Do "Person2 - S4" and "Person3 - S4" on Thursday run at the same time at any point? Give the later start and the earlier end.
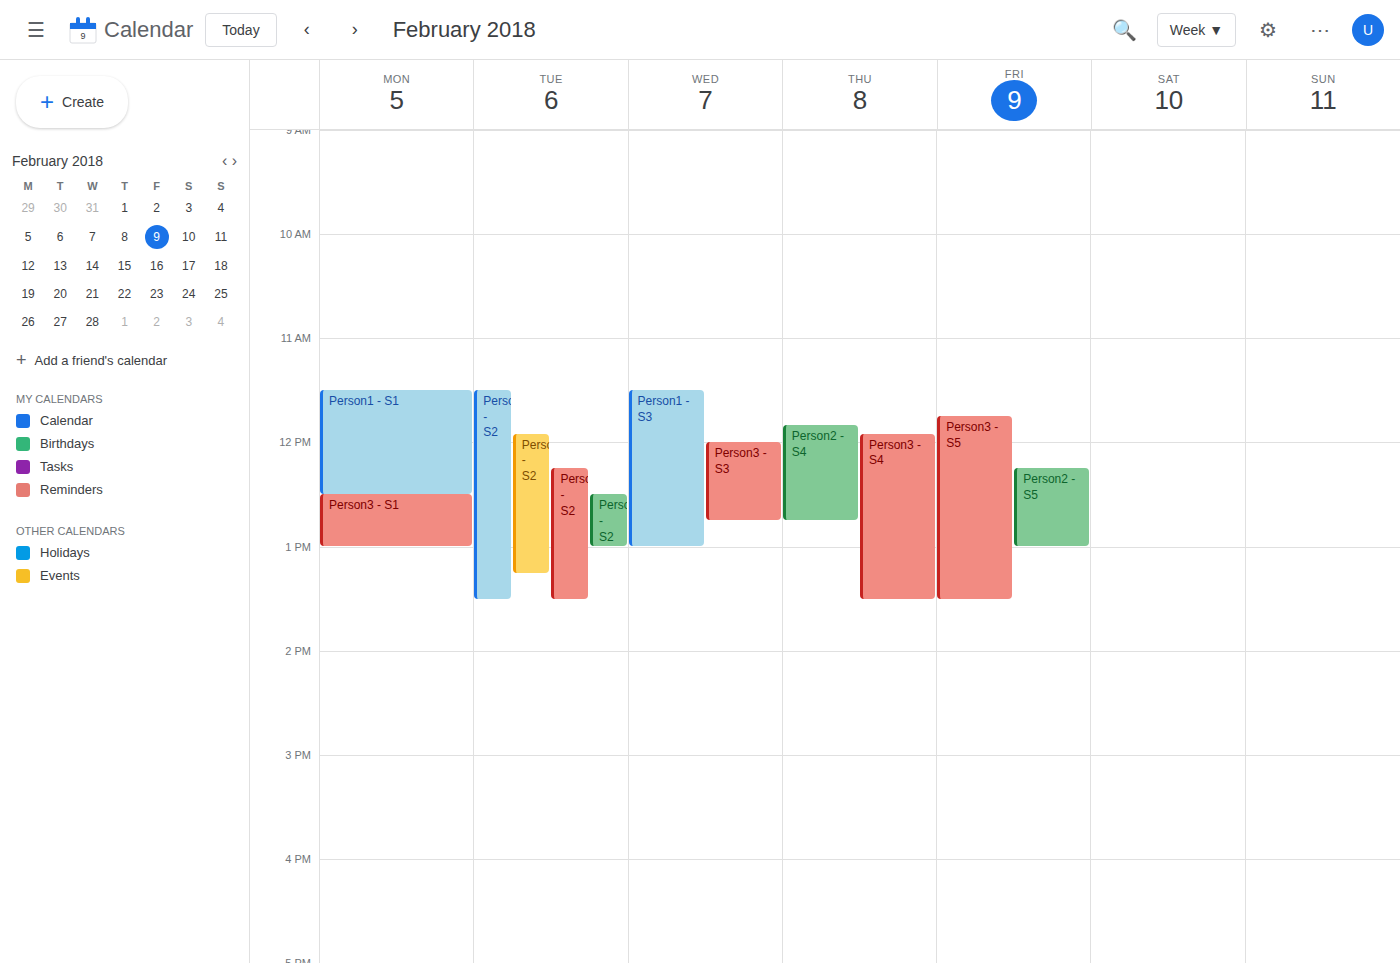
"Person3 - S4" starts at 11:55 AM, before "Person2 - S4" ends at 12:45 PM -- they overlap.